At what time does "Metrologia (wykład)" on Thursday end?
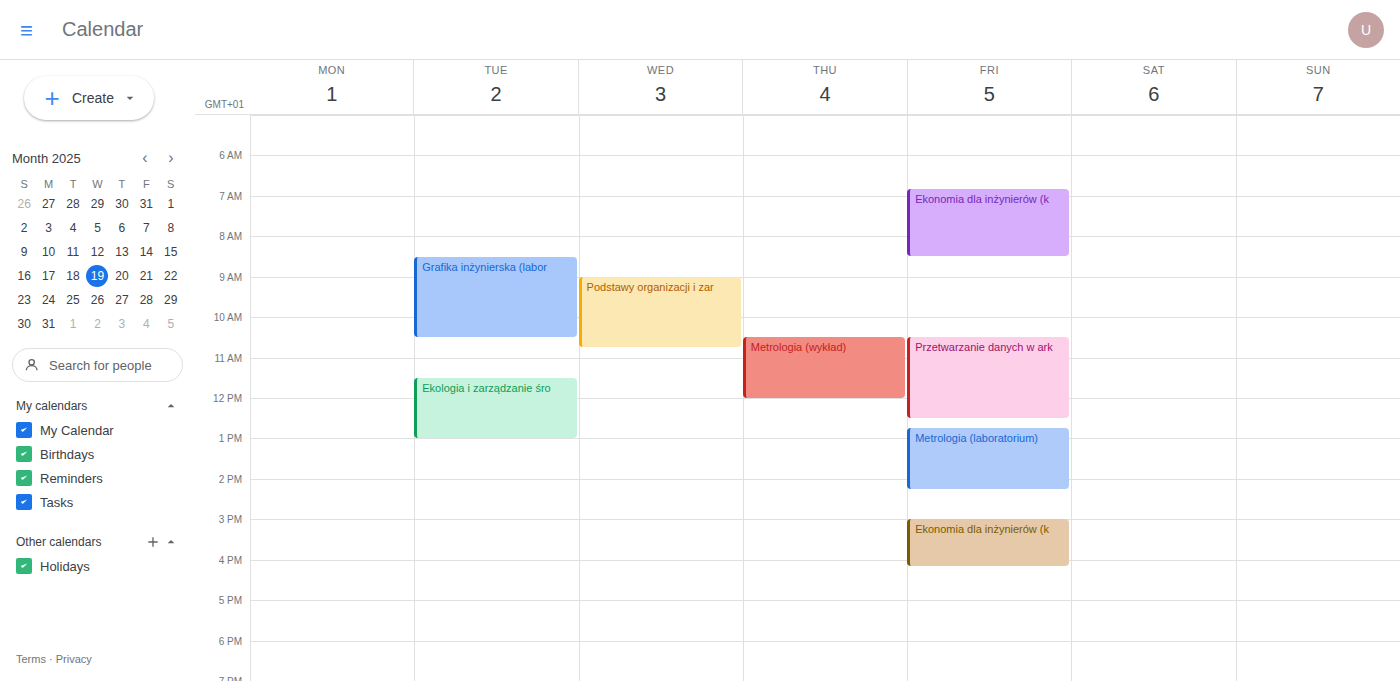
12:00 PM